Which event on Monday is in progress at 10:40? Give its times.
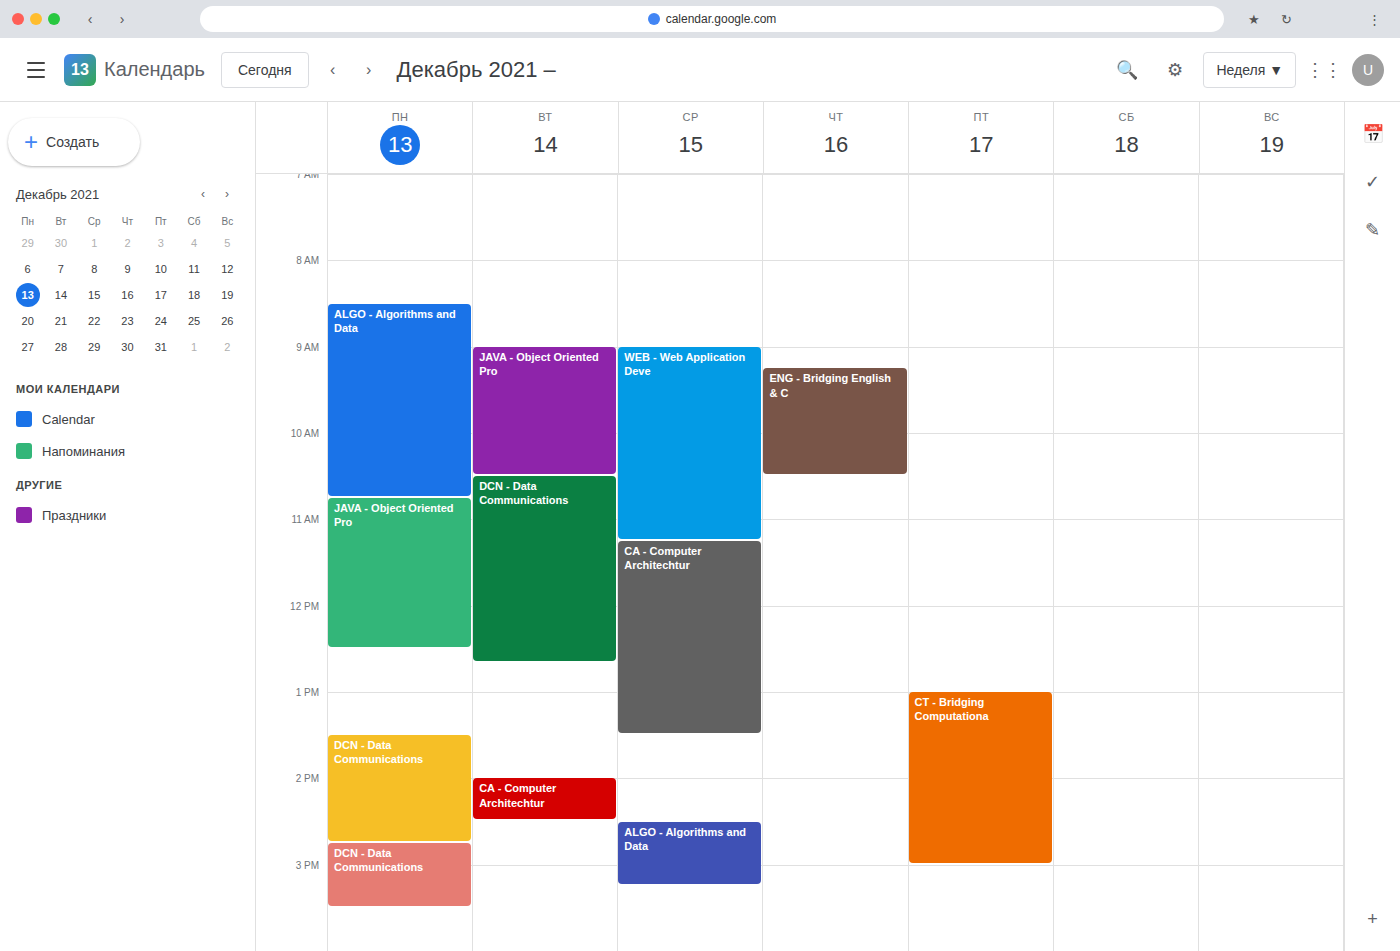
"ALGO - Algorithms and Data", 08:30 to 10:45